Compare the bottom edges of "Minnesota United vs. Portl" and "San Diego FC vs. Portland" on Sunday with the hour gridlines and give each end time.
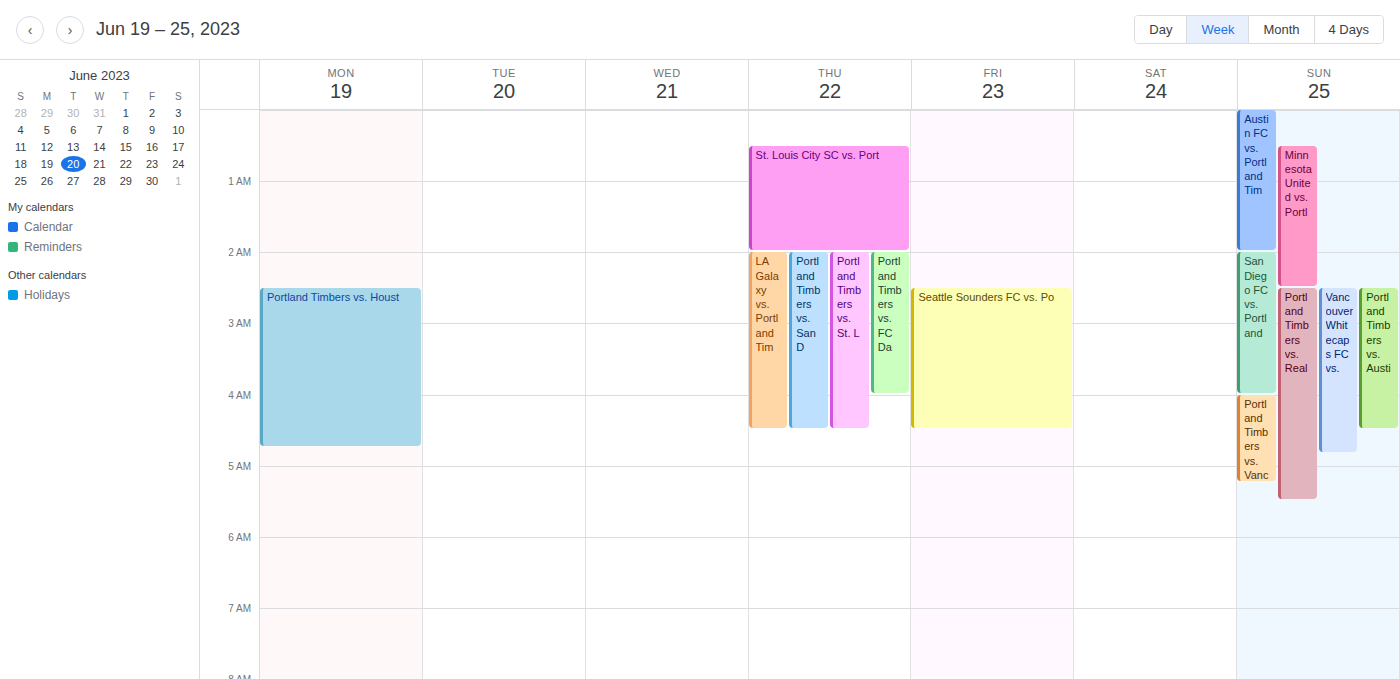
"Minnesota United vs. Portl": 02:30, halfway between the 02:00 and 03:00 lines. "San Diego FC vs. Portland": 04:00, exactly on the 04:00 line.